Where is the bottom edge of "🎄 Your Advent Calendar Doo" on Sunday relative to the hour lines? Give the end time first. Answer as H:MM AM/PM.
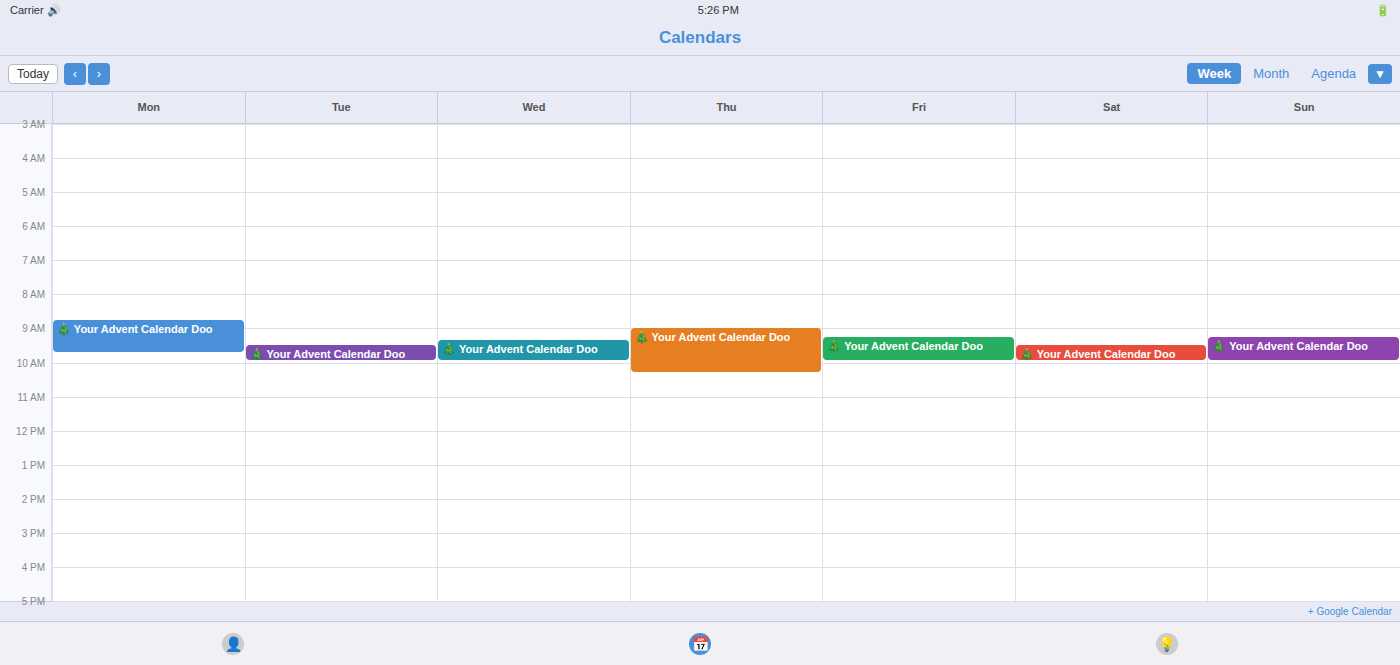
10:00 AM -- exactly on the 10 AM line.